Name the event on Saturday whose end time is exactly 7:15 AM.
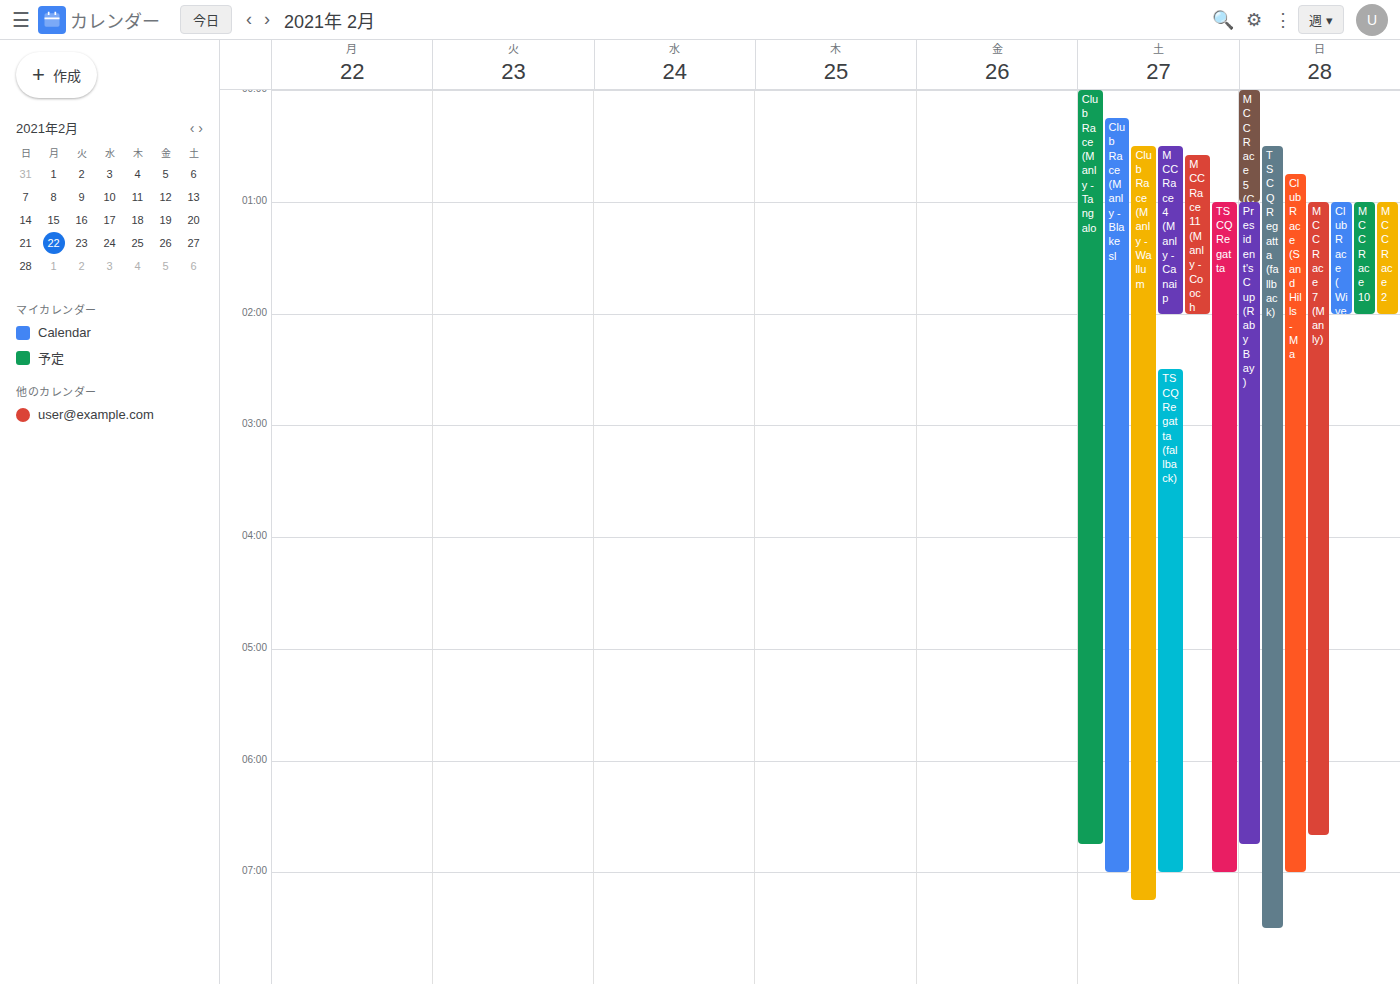
"Club Race (Manly - Wallum"